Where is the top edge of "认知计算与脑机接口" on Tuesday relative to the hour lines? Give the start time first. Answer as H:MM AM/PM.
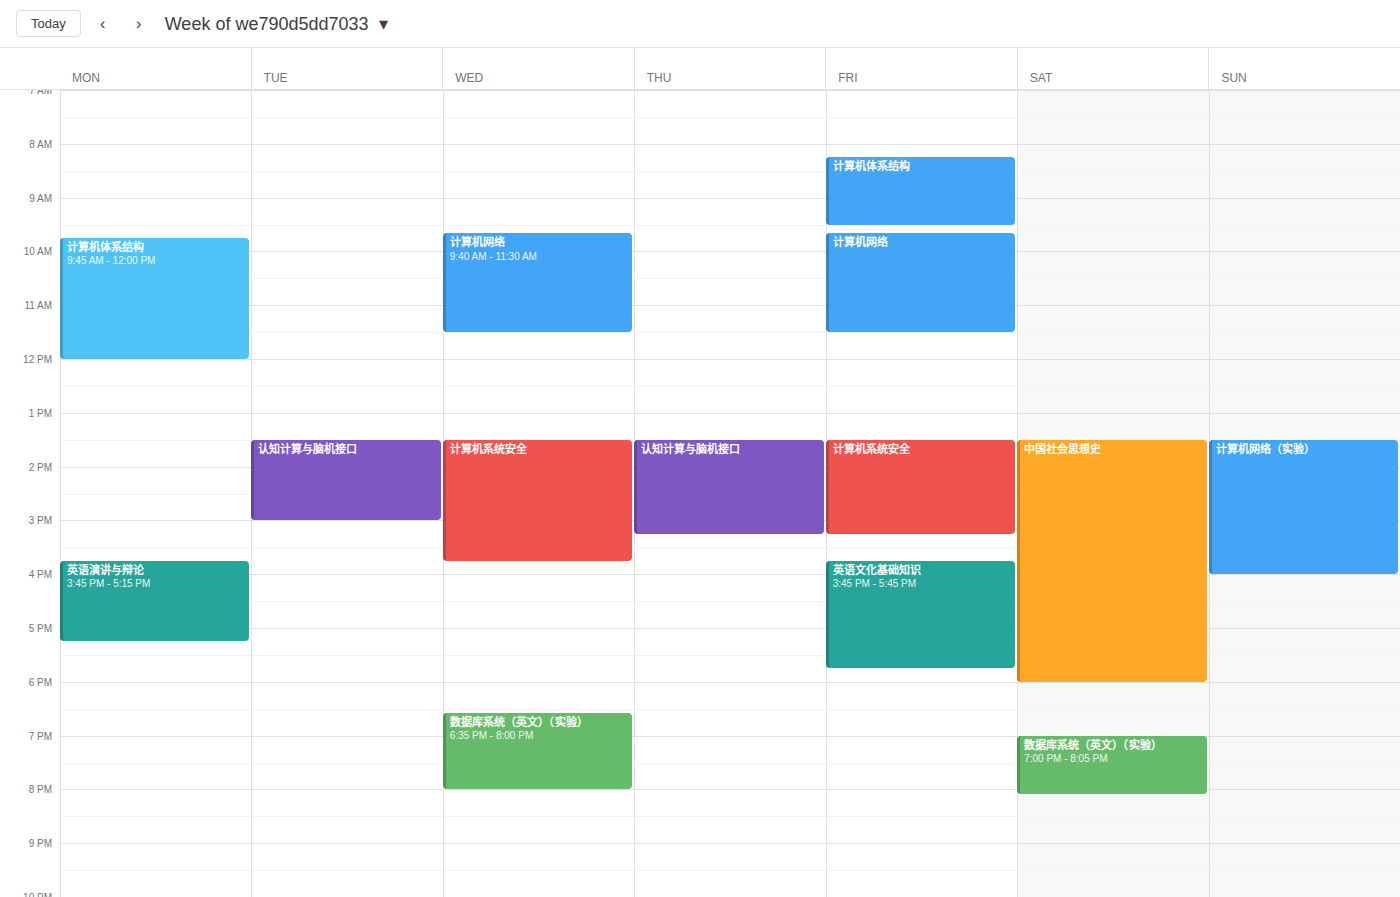
1:30 PM -- halfway between the 1 PM and 2 PM lines.